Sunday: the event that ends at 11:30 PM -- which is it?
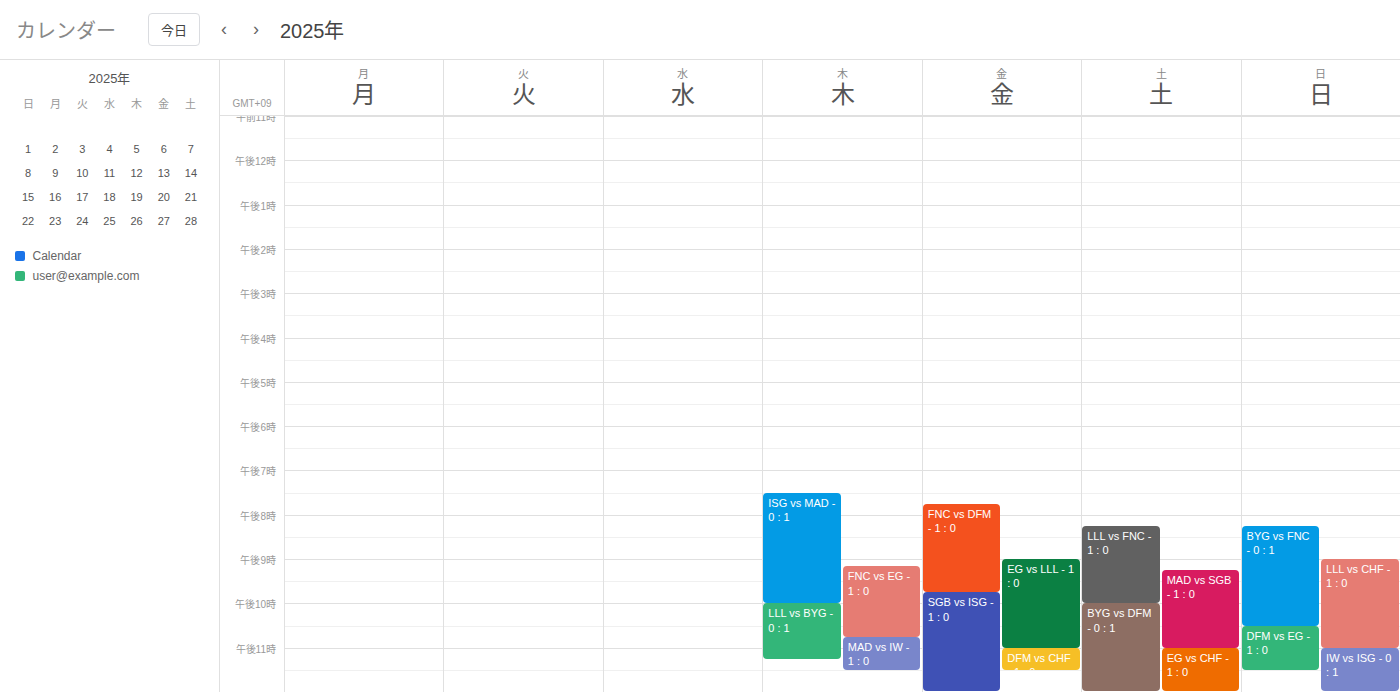
"DFM vs EG - 1 : 0"